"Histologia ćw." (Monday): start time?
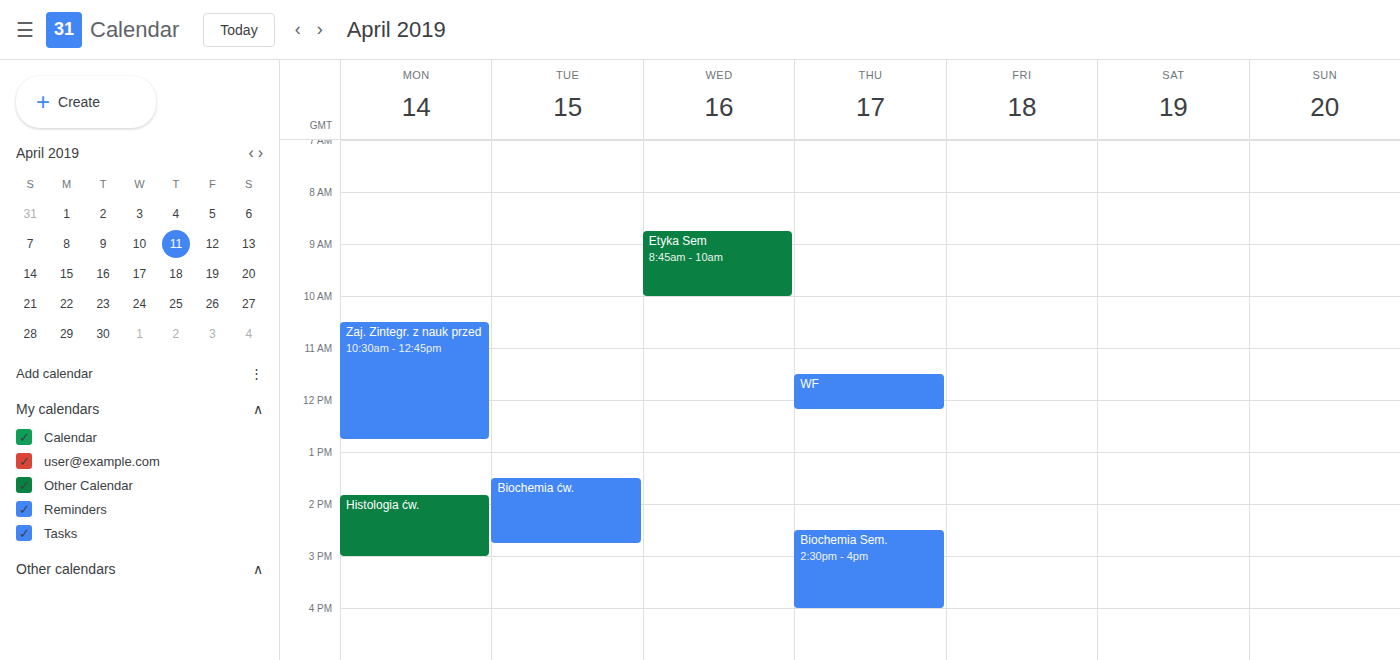
1:50 PM